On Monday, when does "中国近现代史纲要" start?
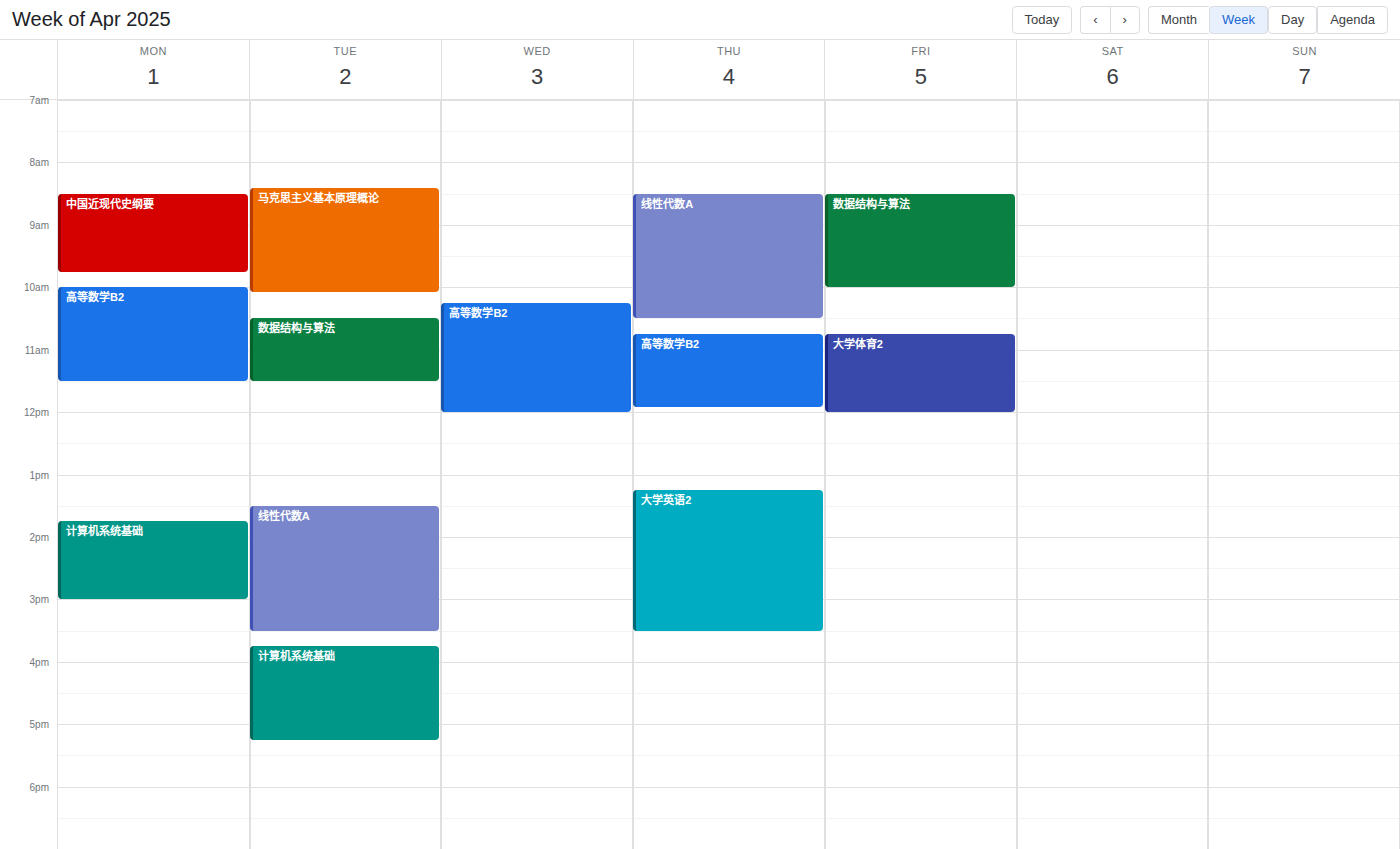
8:30 AM